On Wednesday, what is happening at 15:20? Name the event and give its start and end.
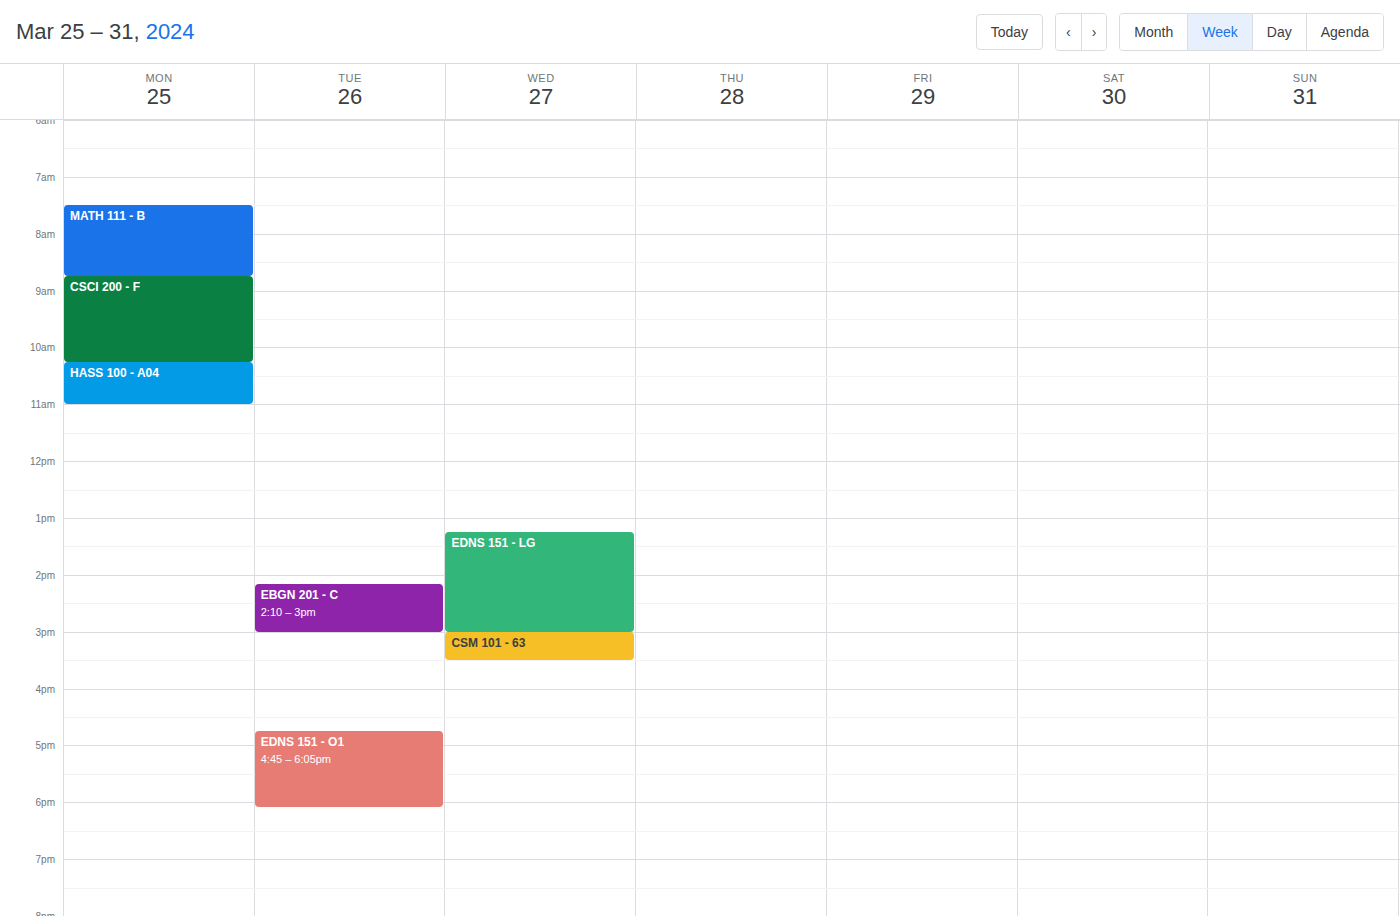
"CSM 101 - 63", 15:00 to 15:30